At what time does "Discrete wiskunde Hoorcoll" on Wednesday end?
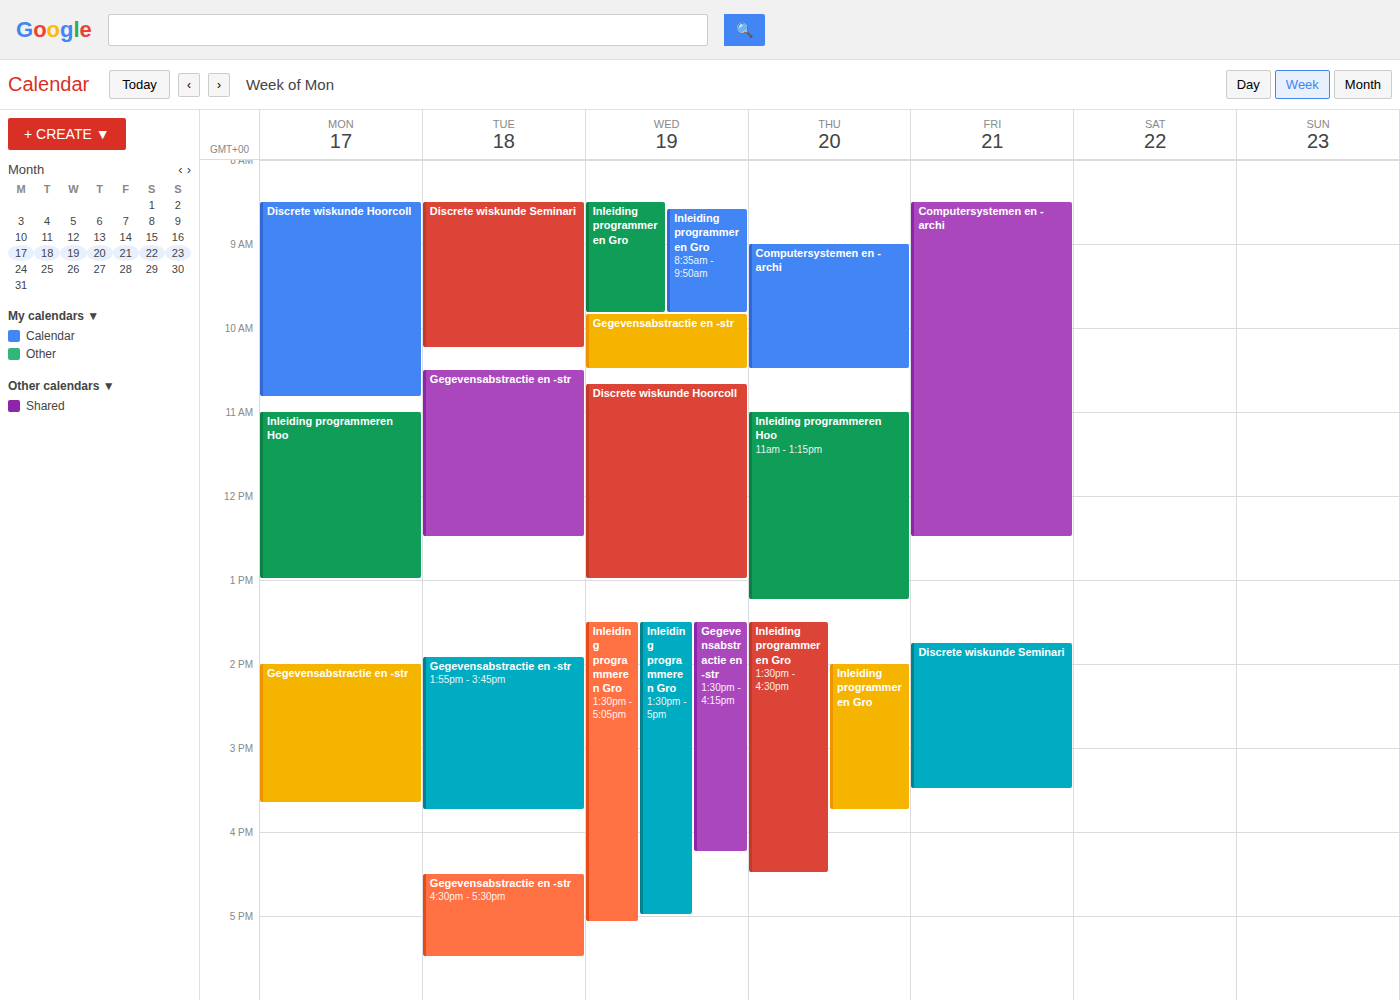
1:00 PM